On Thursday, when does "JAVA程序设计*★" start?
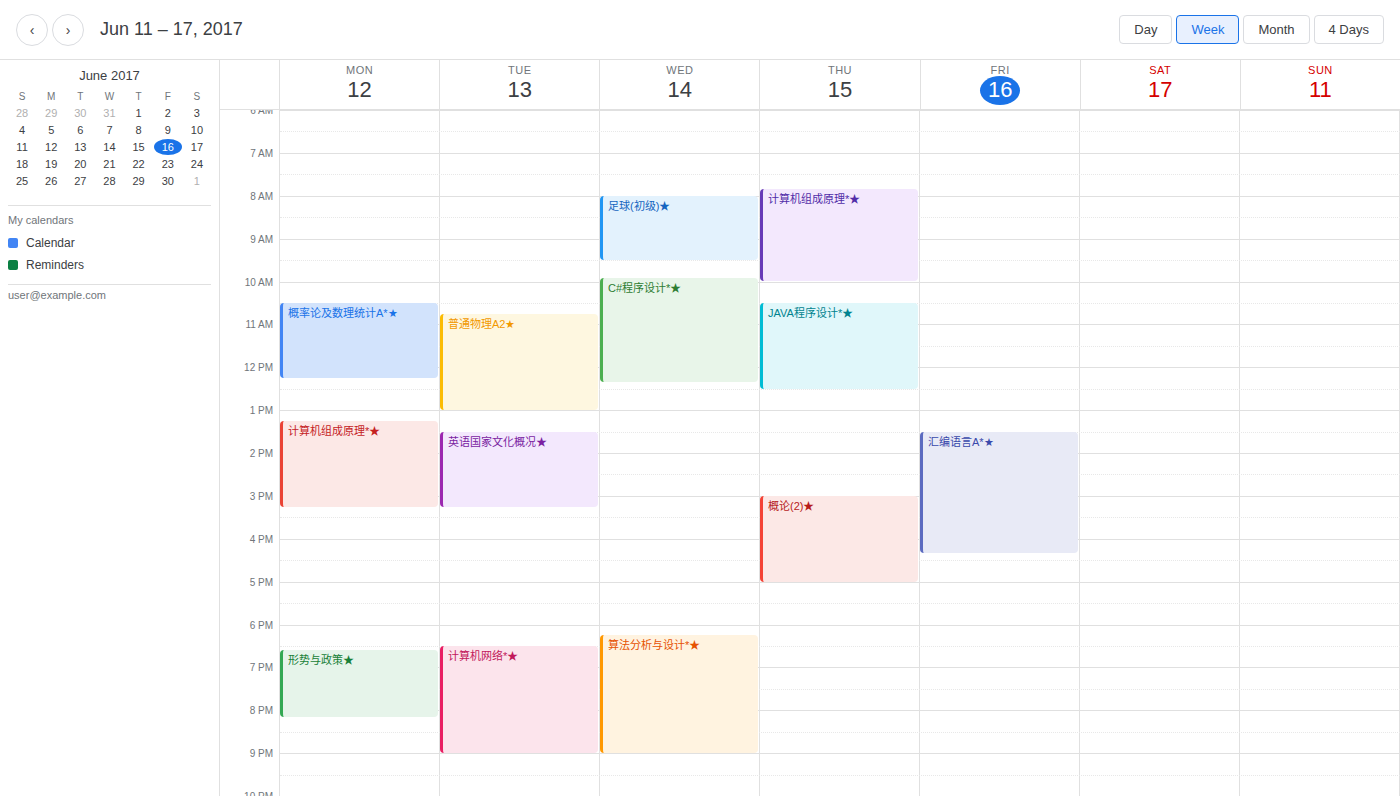
10:30 AM